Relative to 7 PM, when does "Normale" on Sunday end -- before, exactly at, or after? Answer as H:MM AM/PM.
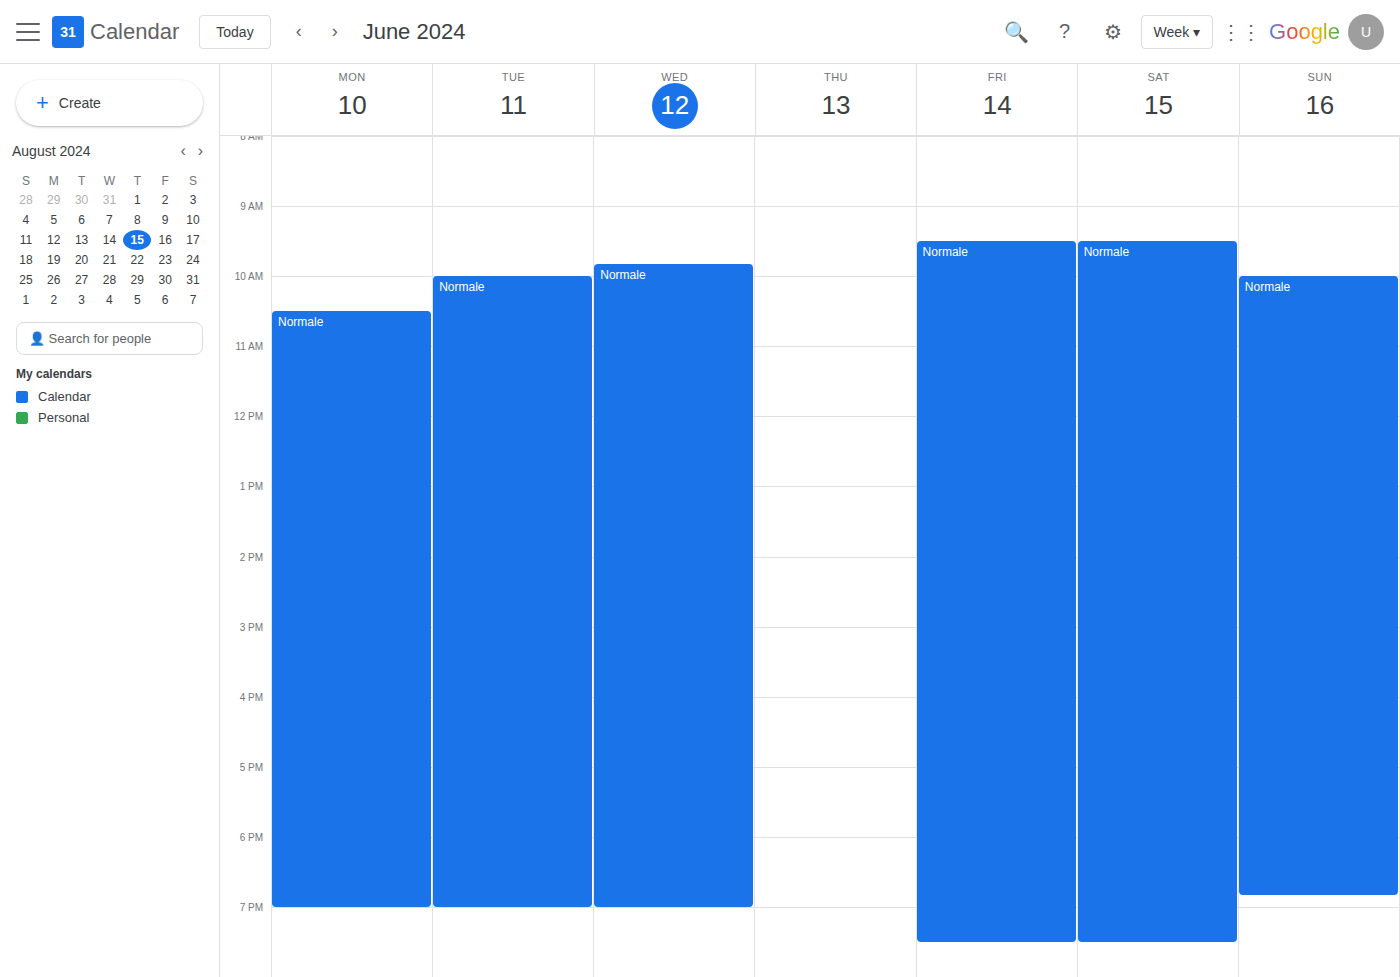
6:50 PM -- before 7 PM, 10 minutes above the 7 PM line.